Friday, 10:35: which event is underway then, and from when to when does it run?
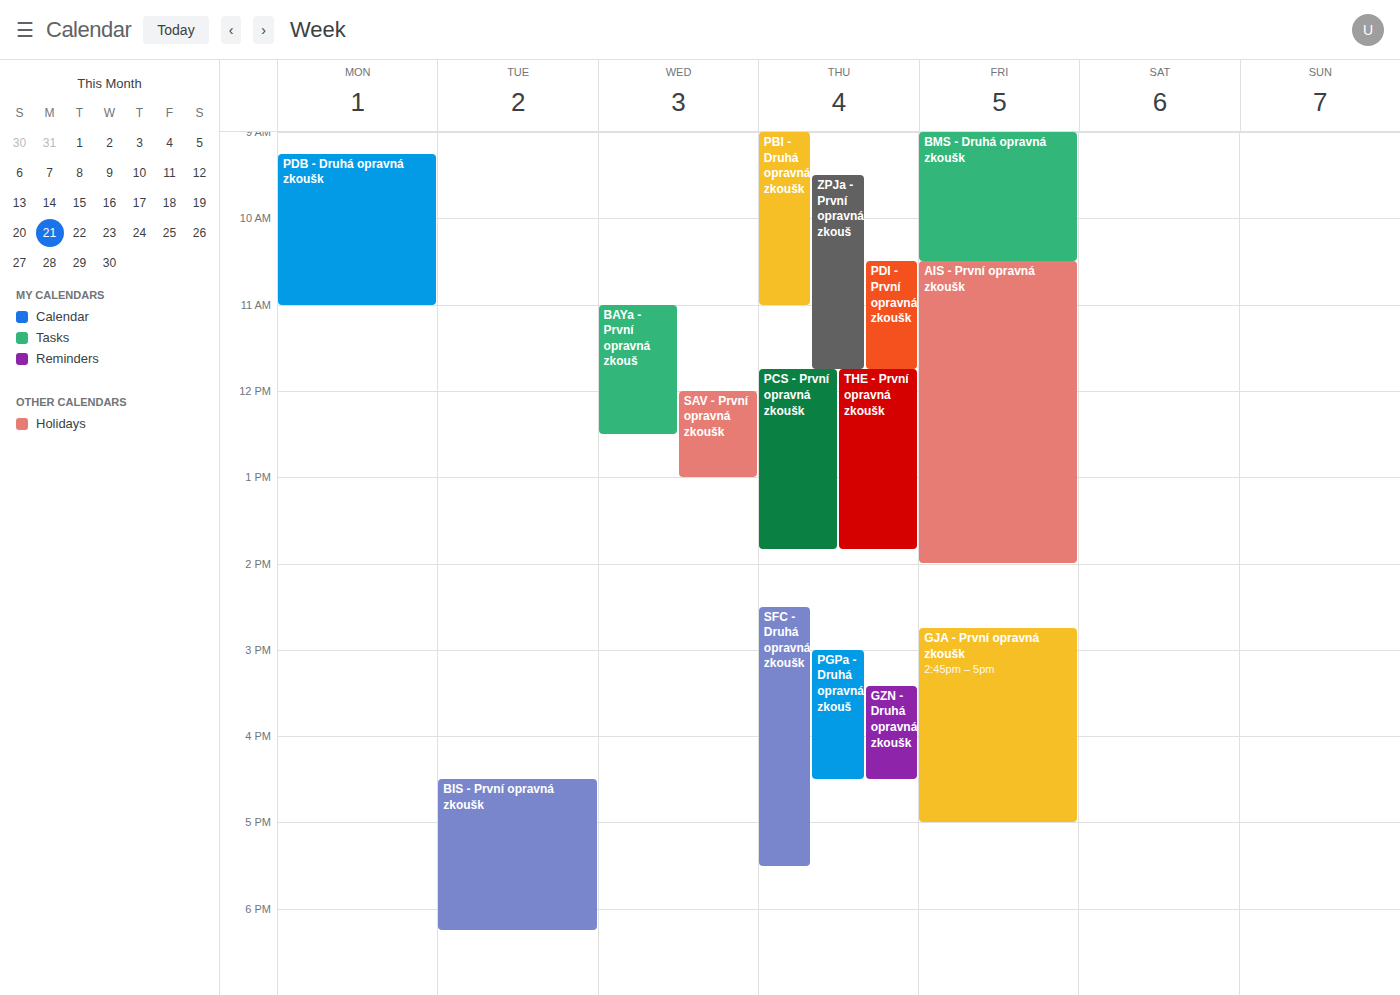
"AIS - První opravná zkoušk", 10:30 to 14:00